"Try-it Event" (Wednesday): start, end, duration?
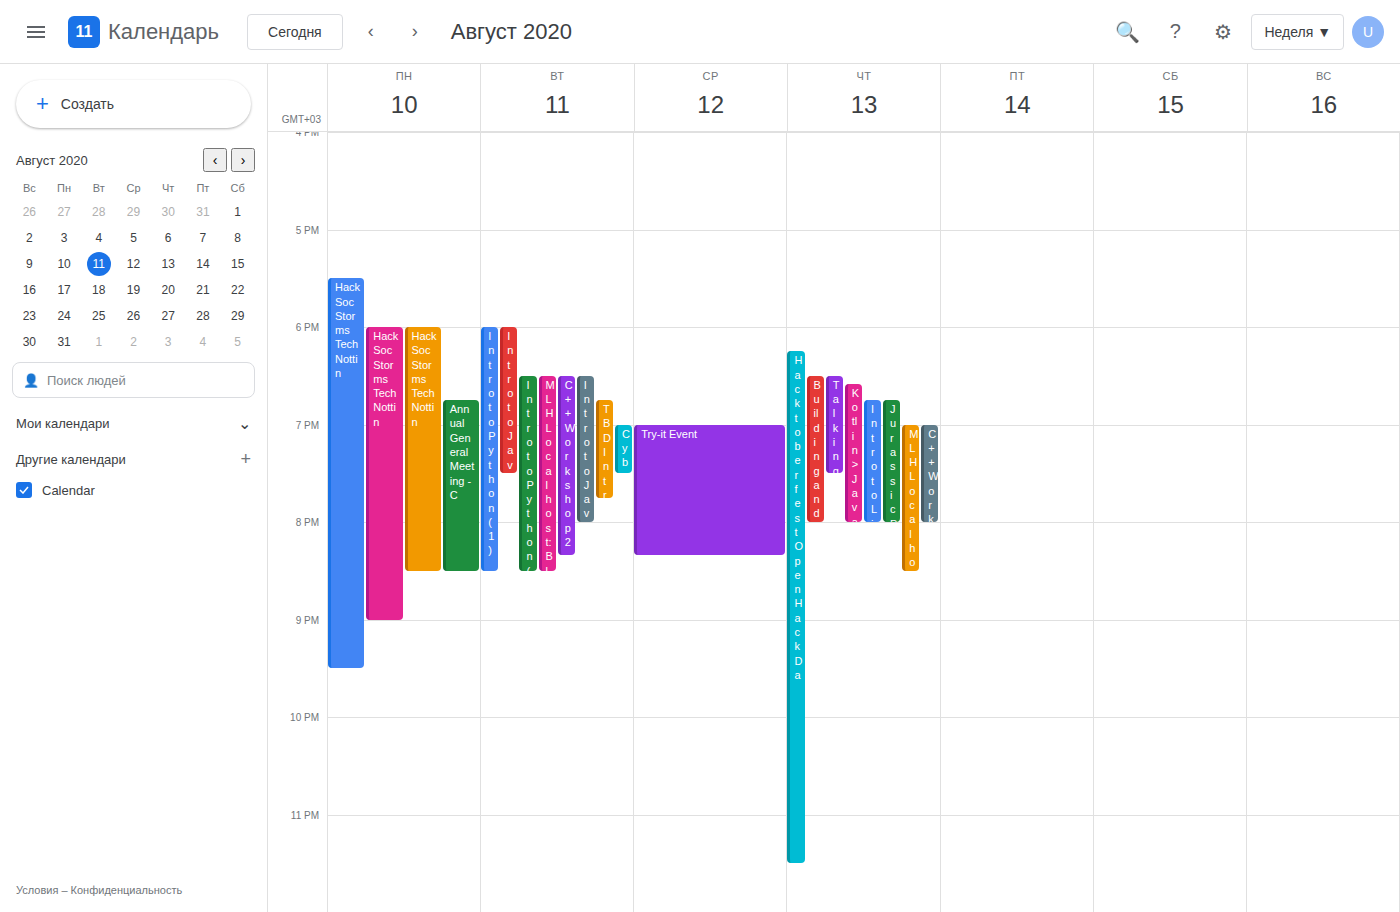
7:00 PM to 8:20 PM, 1 hour 20 minutes